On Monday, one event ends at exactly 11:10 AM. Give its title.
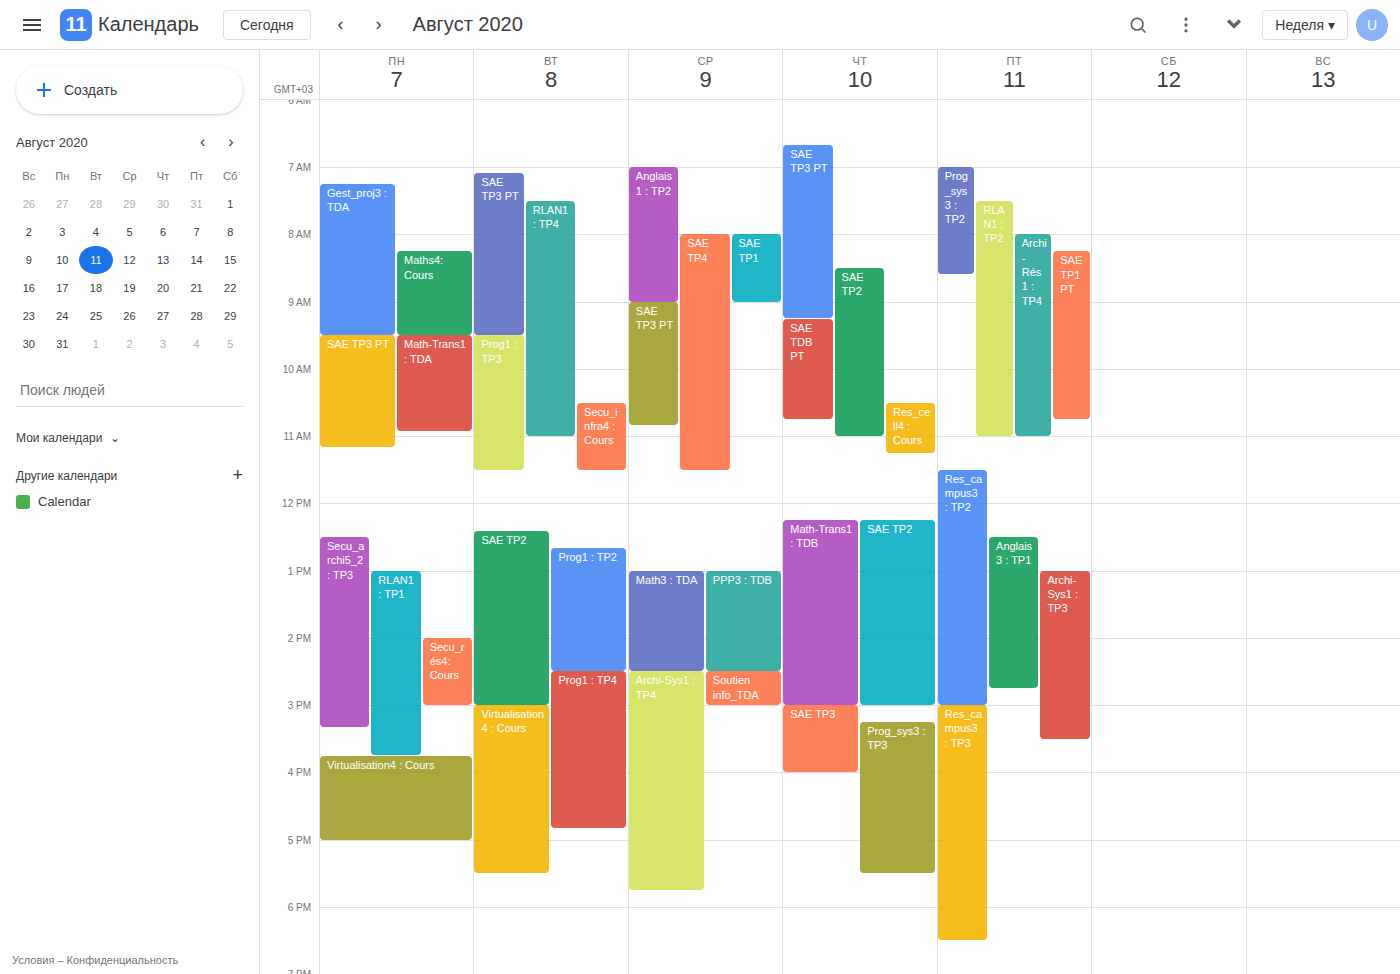
"SAE TP3 PT"